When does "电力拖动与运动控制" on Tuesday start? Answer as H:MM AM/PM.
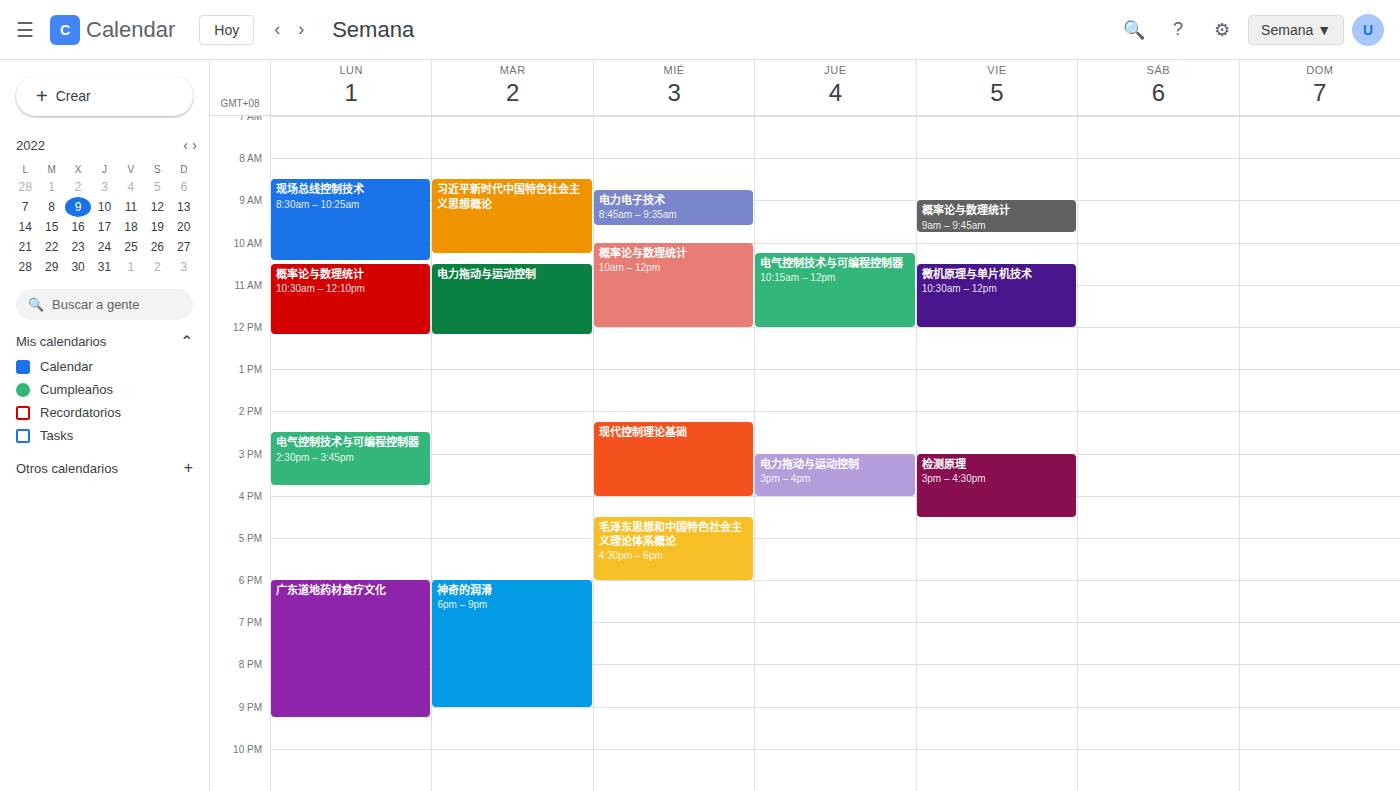
10:30 AM